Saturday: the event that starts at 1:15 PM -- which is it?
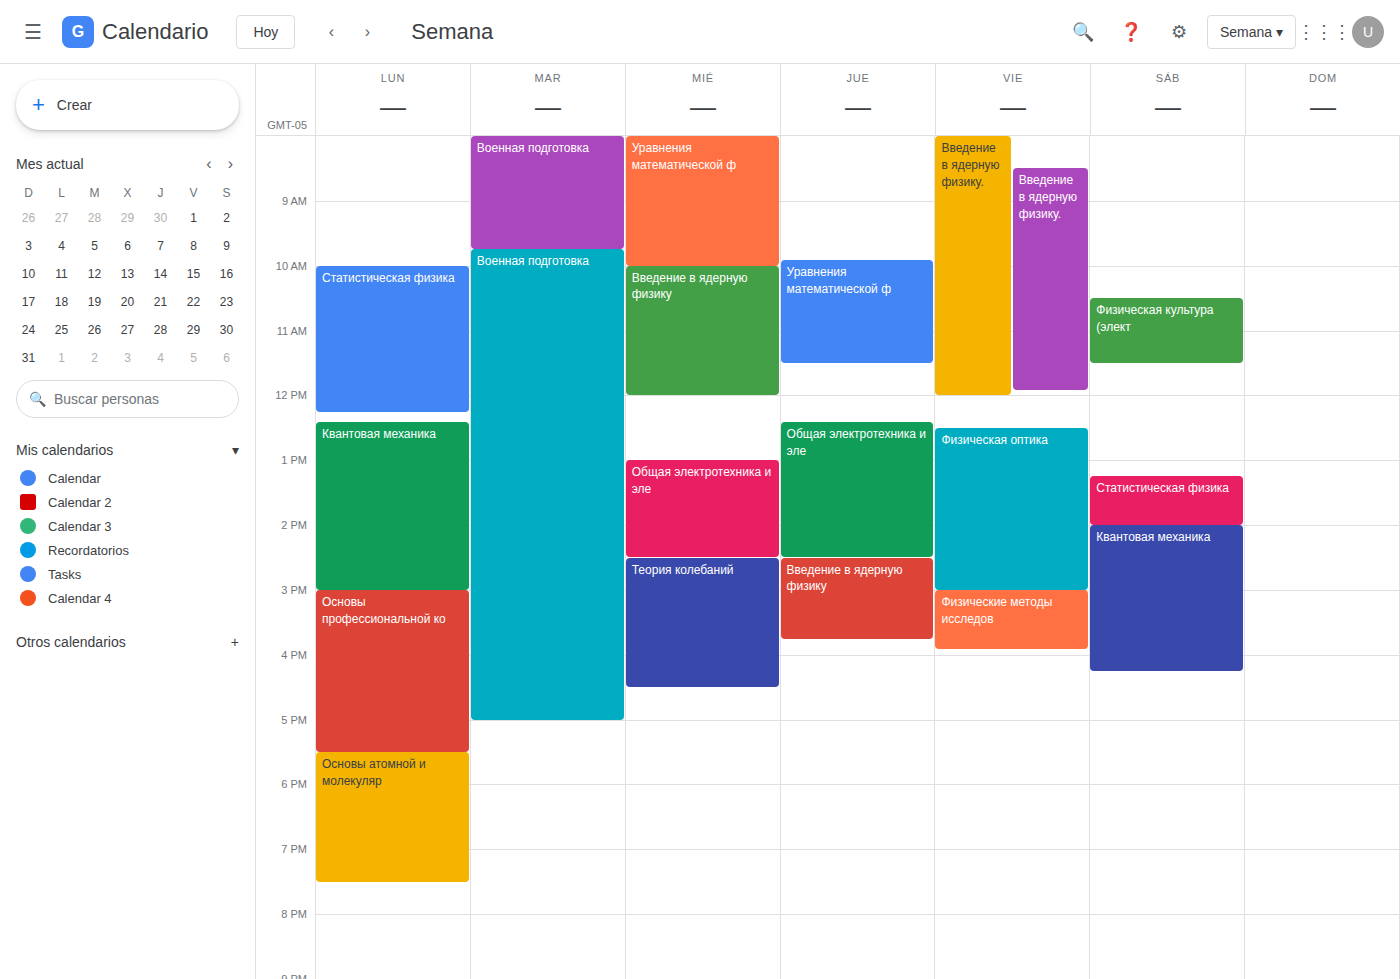
"Статистическая физика"